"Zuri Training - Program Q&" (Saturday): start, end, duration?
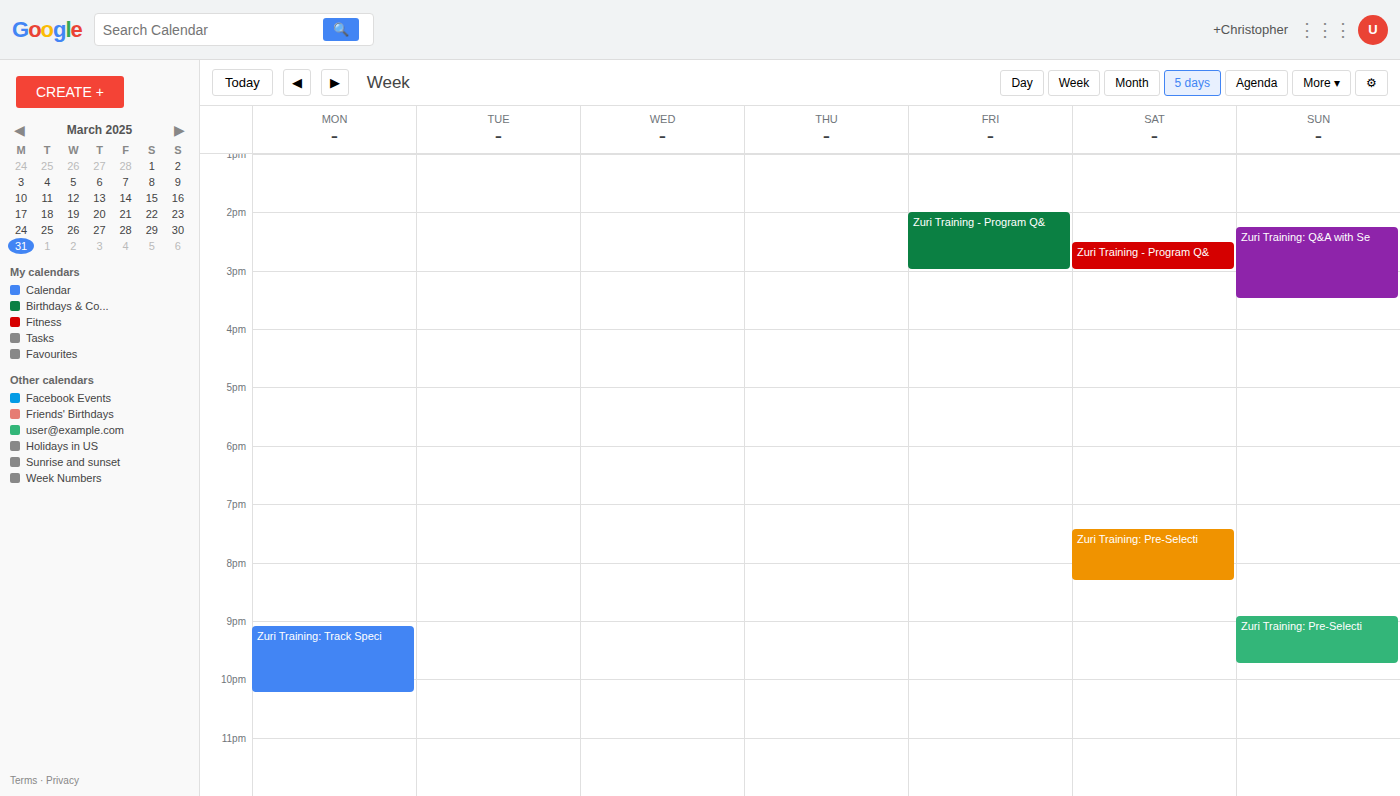
2:30 PM to 3:00 PM, 30 minutes